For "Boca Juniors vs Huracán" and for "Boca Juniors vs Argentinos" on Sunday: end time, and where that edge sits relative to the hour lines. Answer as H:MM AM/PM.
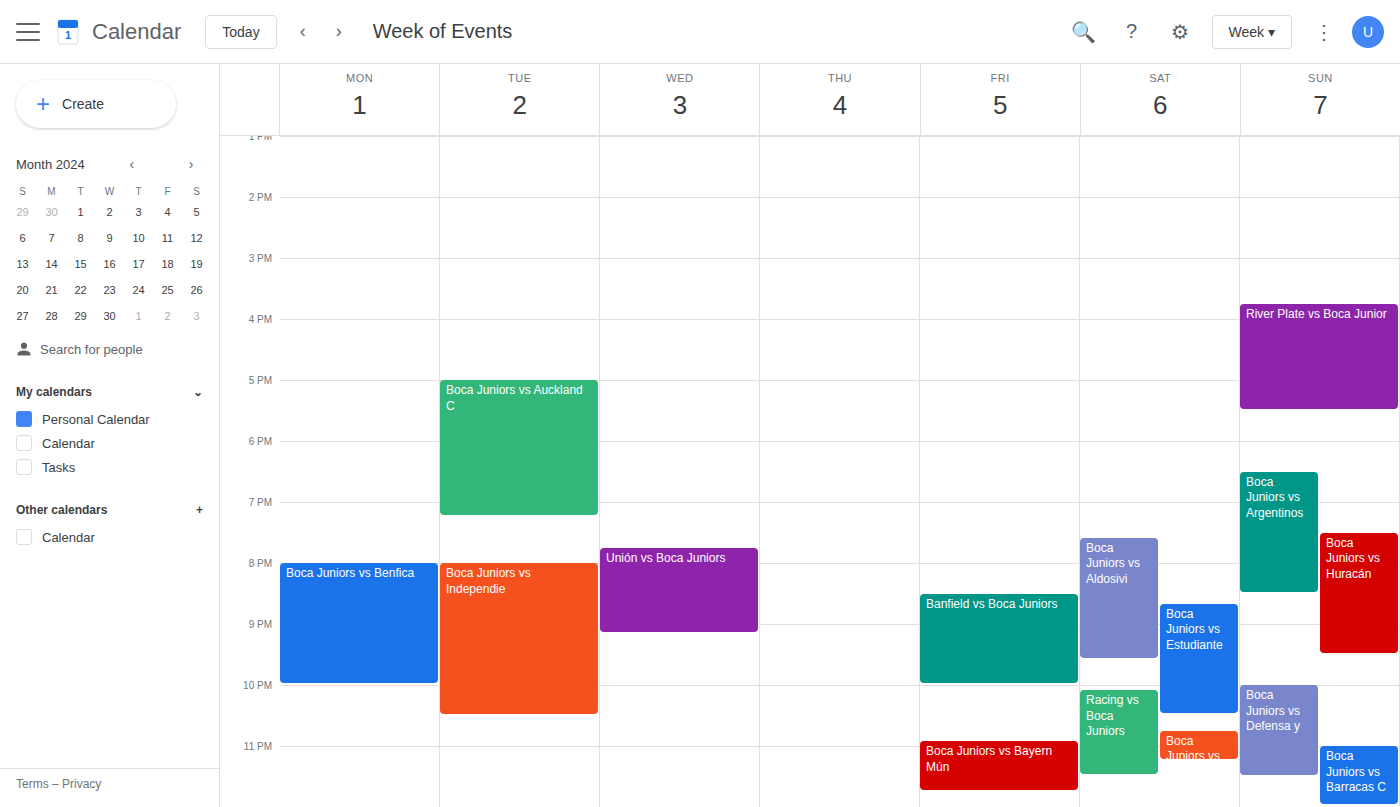
"Boca Juniors vs Huracán": 9:30 PM, halfway between the 9 PM and 10 PM lines. "Boca Juniors vs Argentinos": 8:30 PM, halfway between the 8 PM and 9 PM lines.